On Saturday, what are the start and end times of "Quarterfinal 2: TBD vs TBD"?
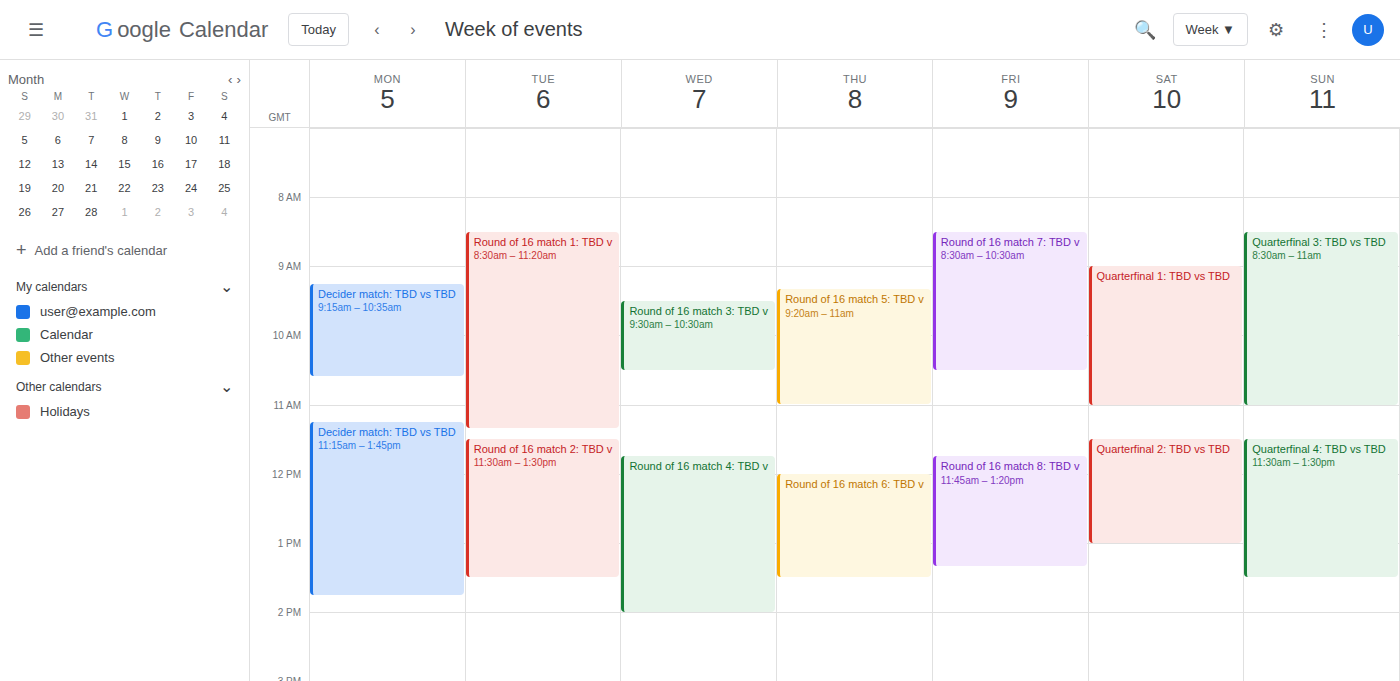
11:30 AM to 1:00 PM